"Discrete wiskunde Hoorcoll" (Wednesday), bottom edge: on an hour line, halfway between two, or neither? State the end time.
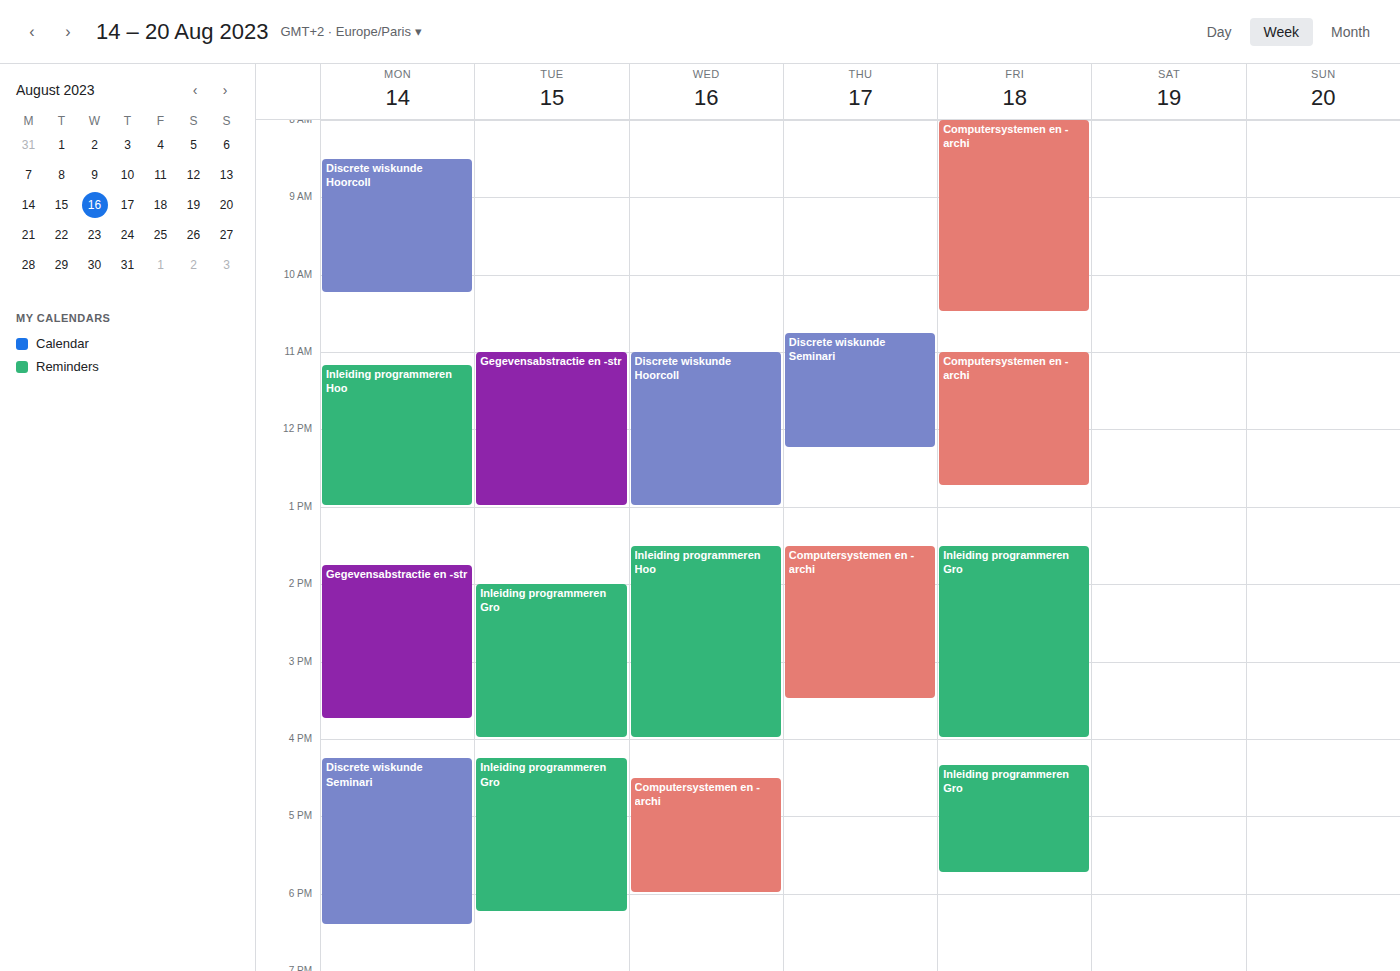
13:00 -- exactly on the 13:00 line.